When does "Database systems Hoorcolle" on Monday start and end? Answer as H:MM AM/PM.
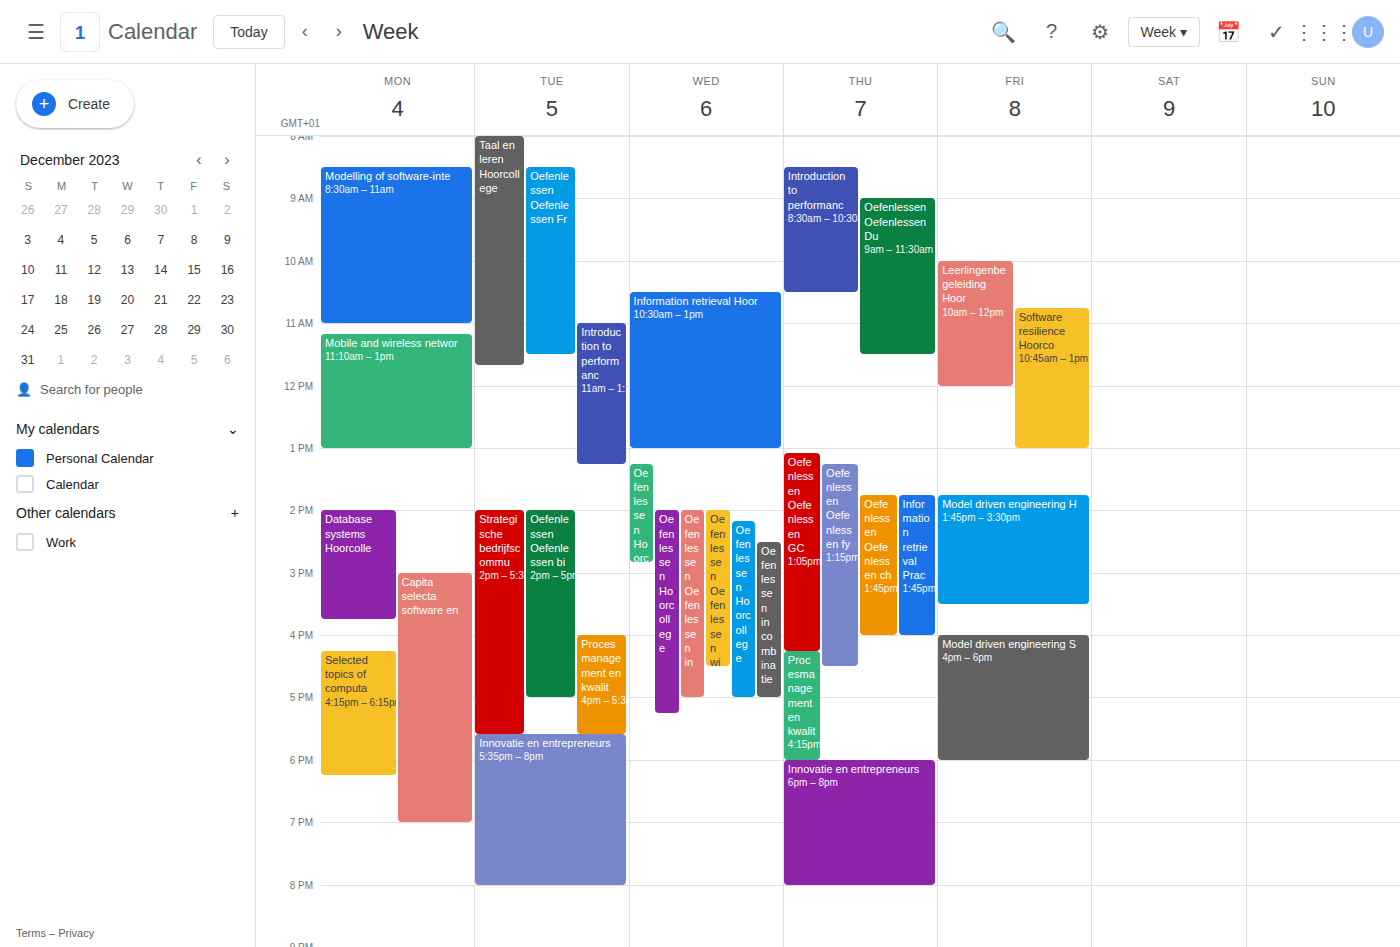
2:00 PM to 3:45 PM